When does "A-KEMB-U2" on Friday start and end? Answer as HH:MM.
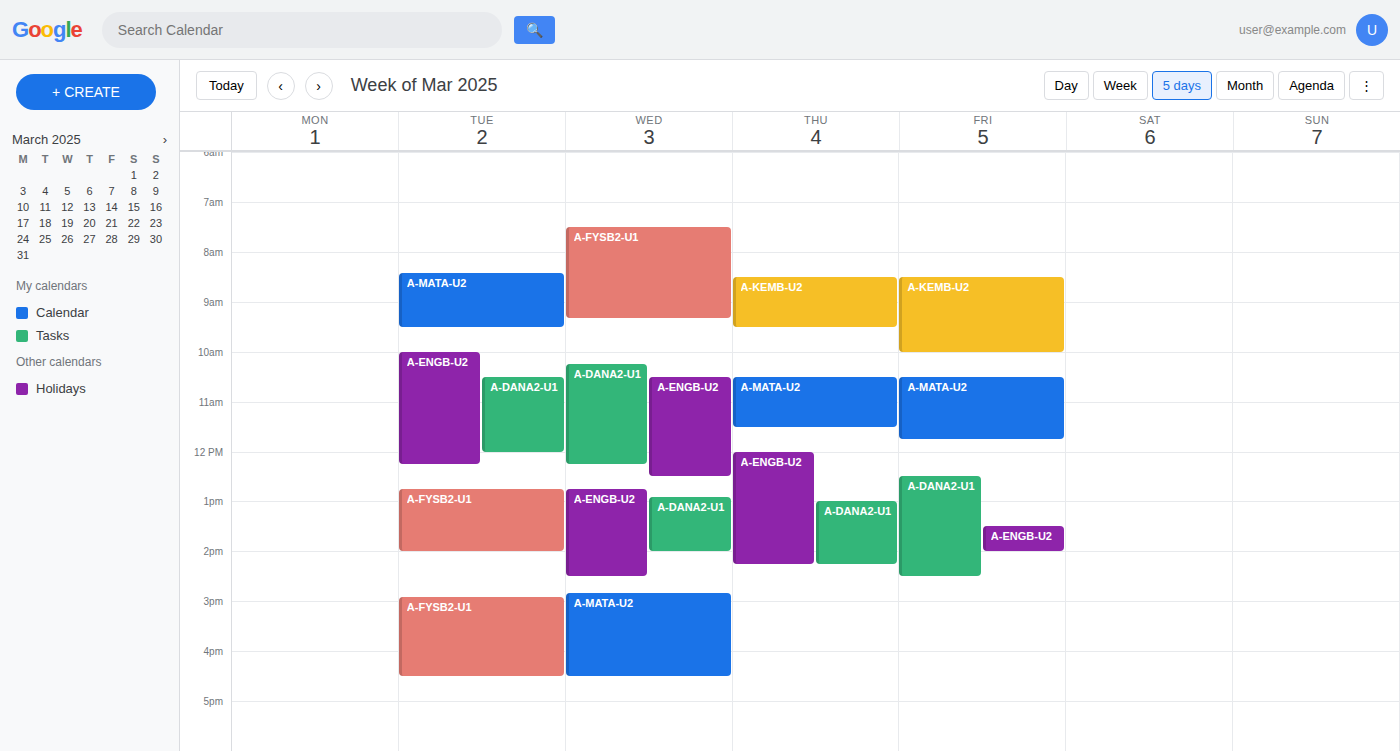
08:30 to 10:00